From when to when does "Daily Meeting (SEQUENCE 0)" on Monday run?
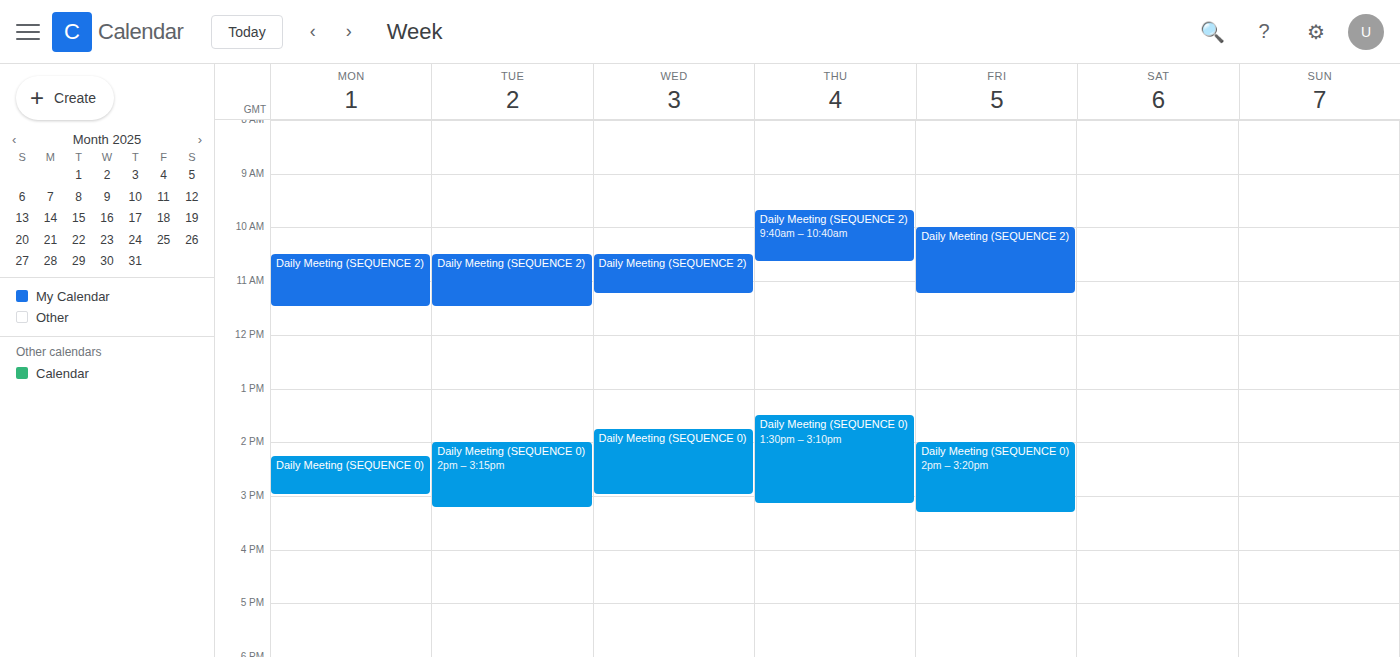
2:15 PM to 3:00 PM